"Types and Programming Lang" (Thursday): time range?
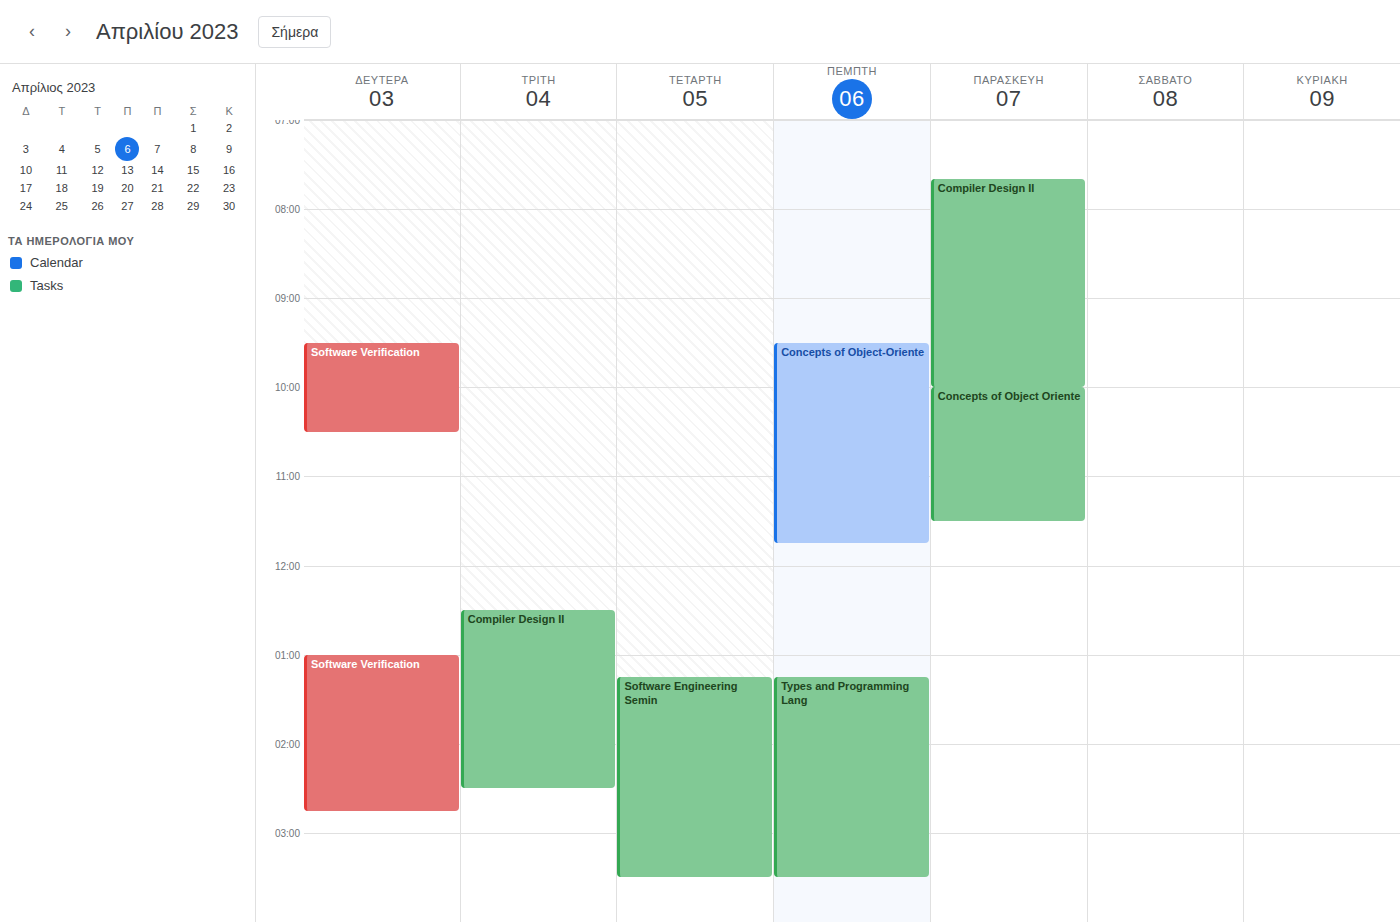
1:15 PM to 3:30 PM